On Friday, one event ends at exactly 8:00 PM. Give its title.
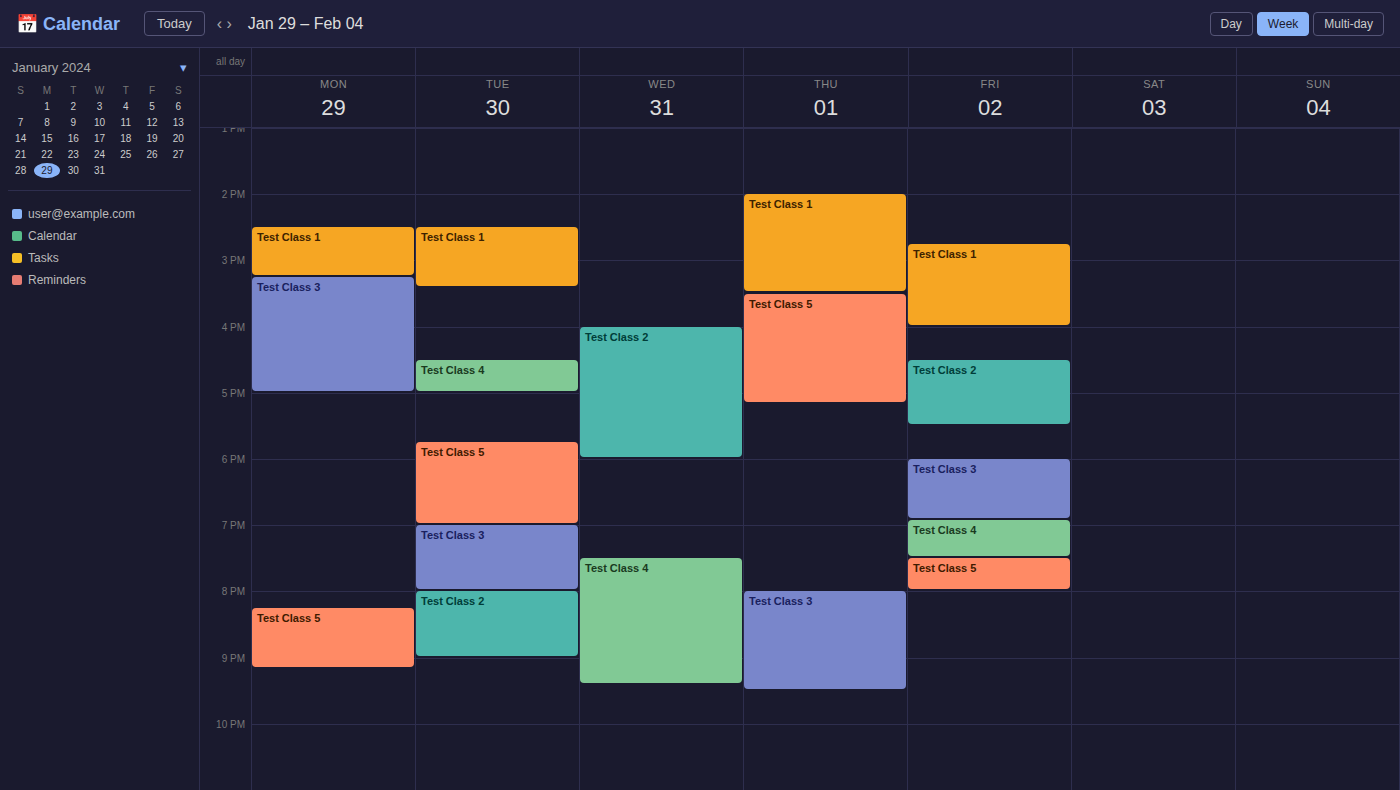
"Test Class 5"